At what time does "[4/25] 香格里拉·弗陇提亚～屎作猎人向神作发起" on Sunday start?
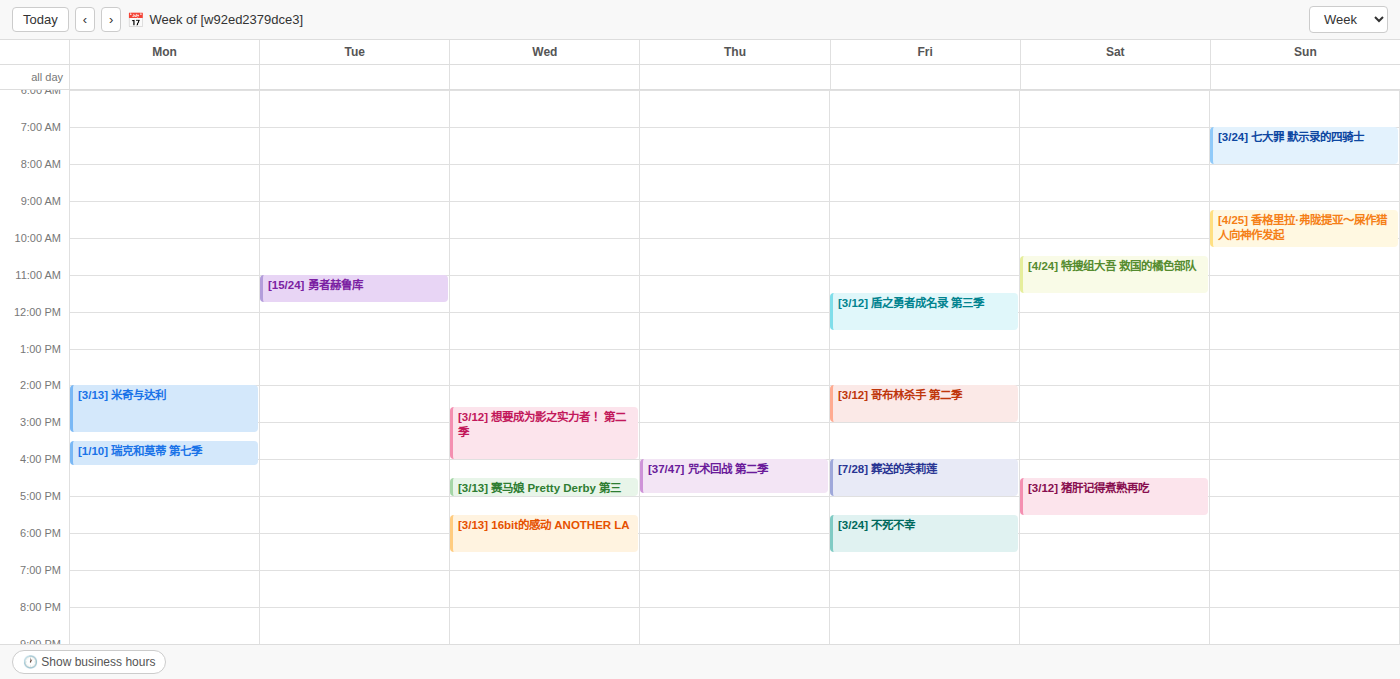
9:15 AM